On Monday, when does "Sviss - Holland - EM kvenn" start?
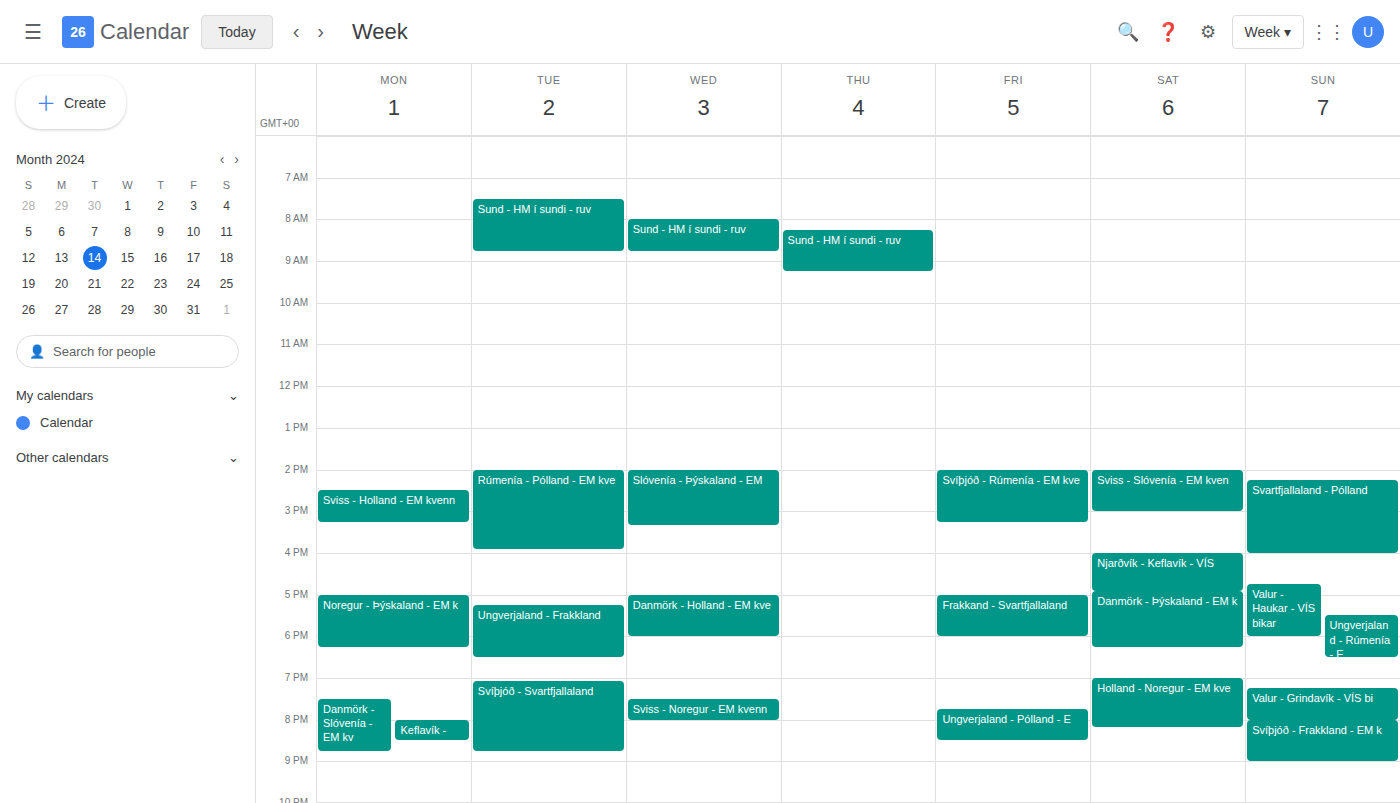
2:30 PM